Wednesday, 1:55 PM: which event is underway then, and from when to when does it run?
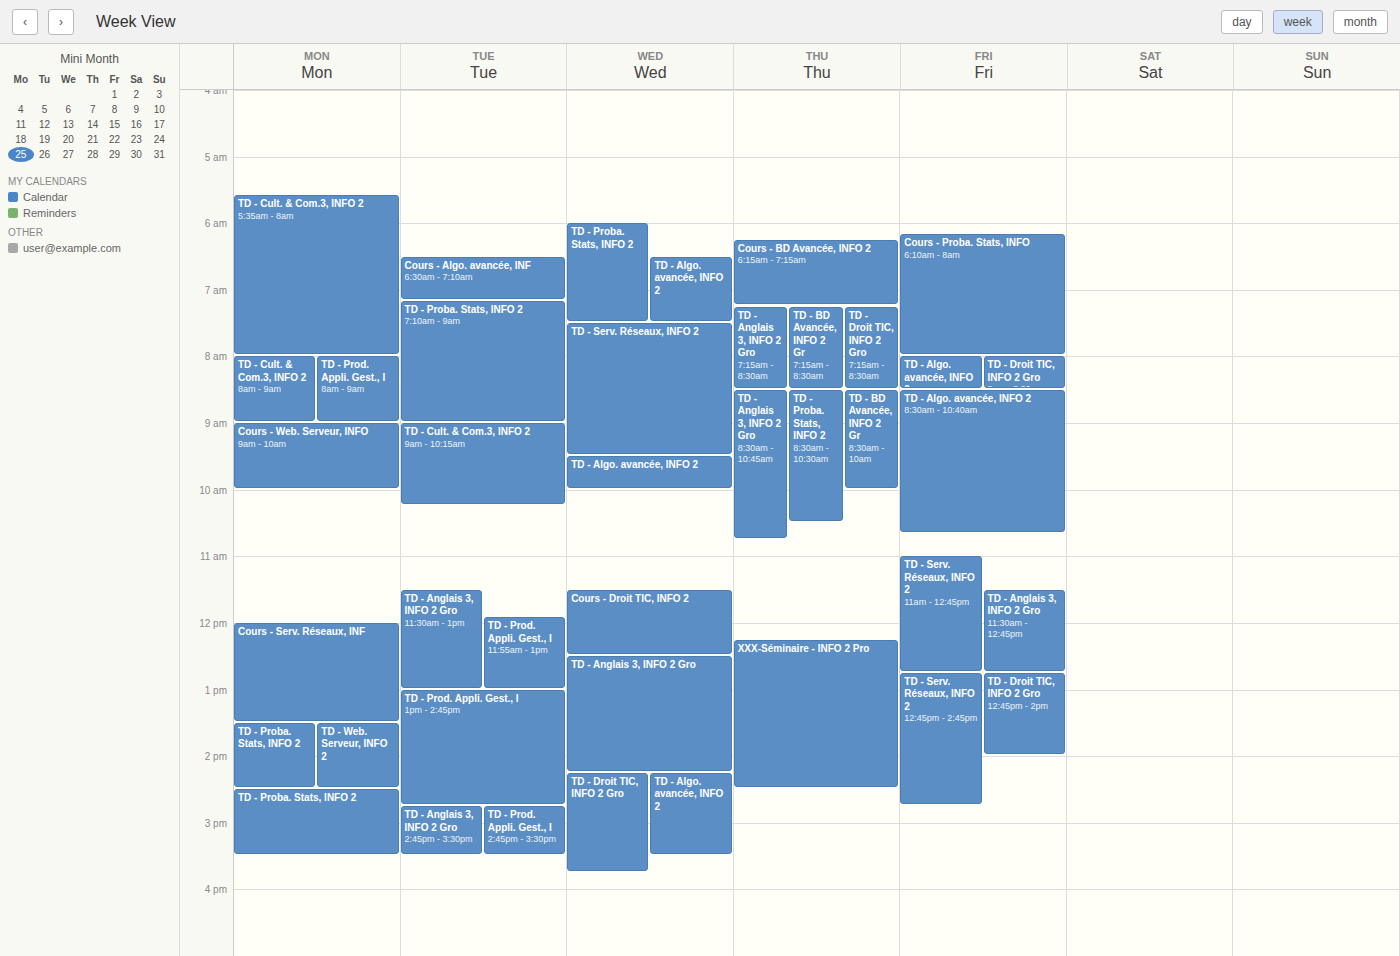
"TD - Anglais 3, INFO 2 Gro", 12:30 PM to 2:15 PM